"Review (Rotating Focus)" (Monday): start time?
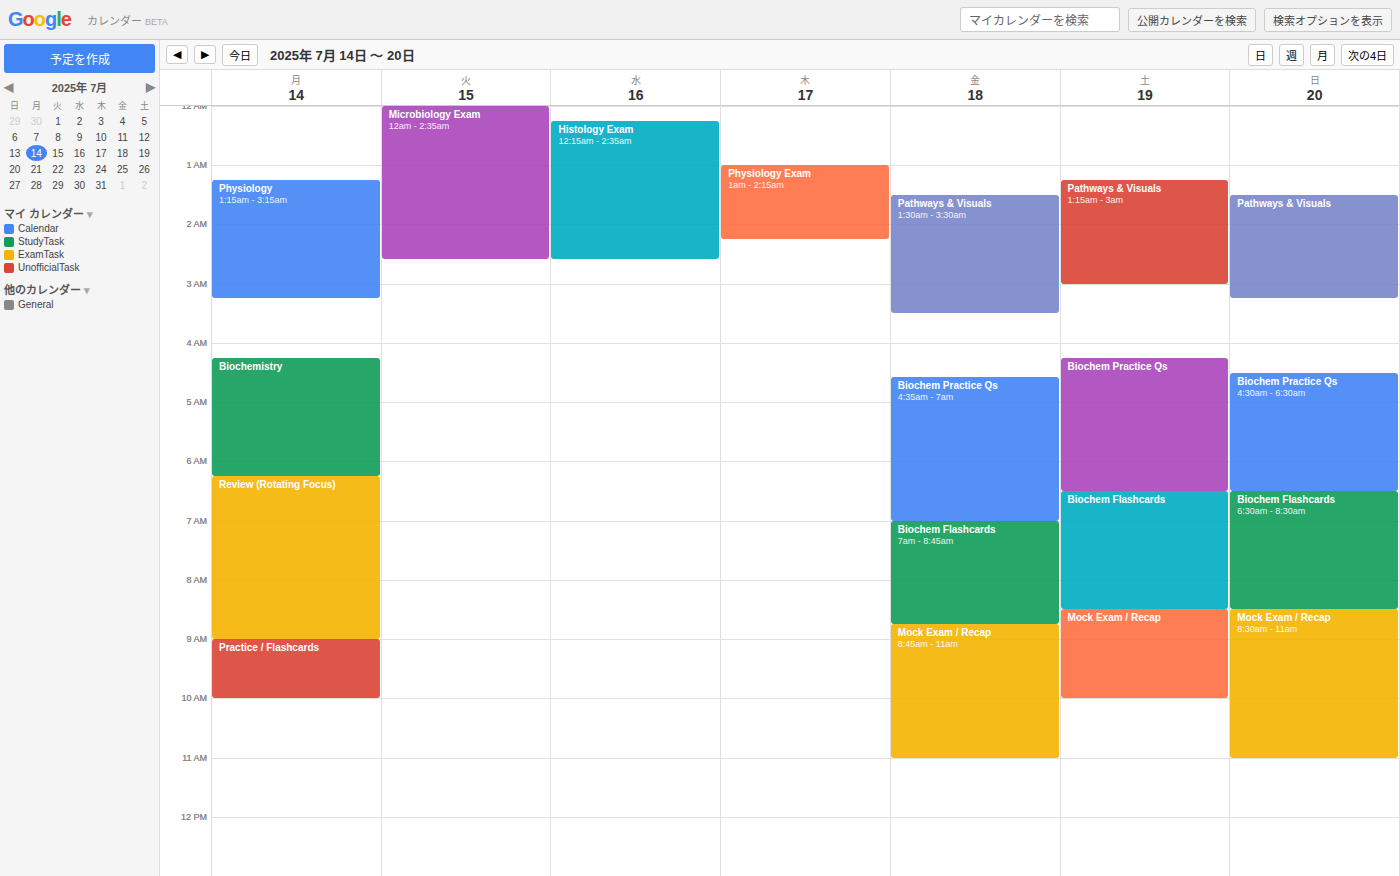
6:15 AM